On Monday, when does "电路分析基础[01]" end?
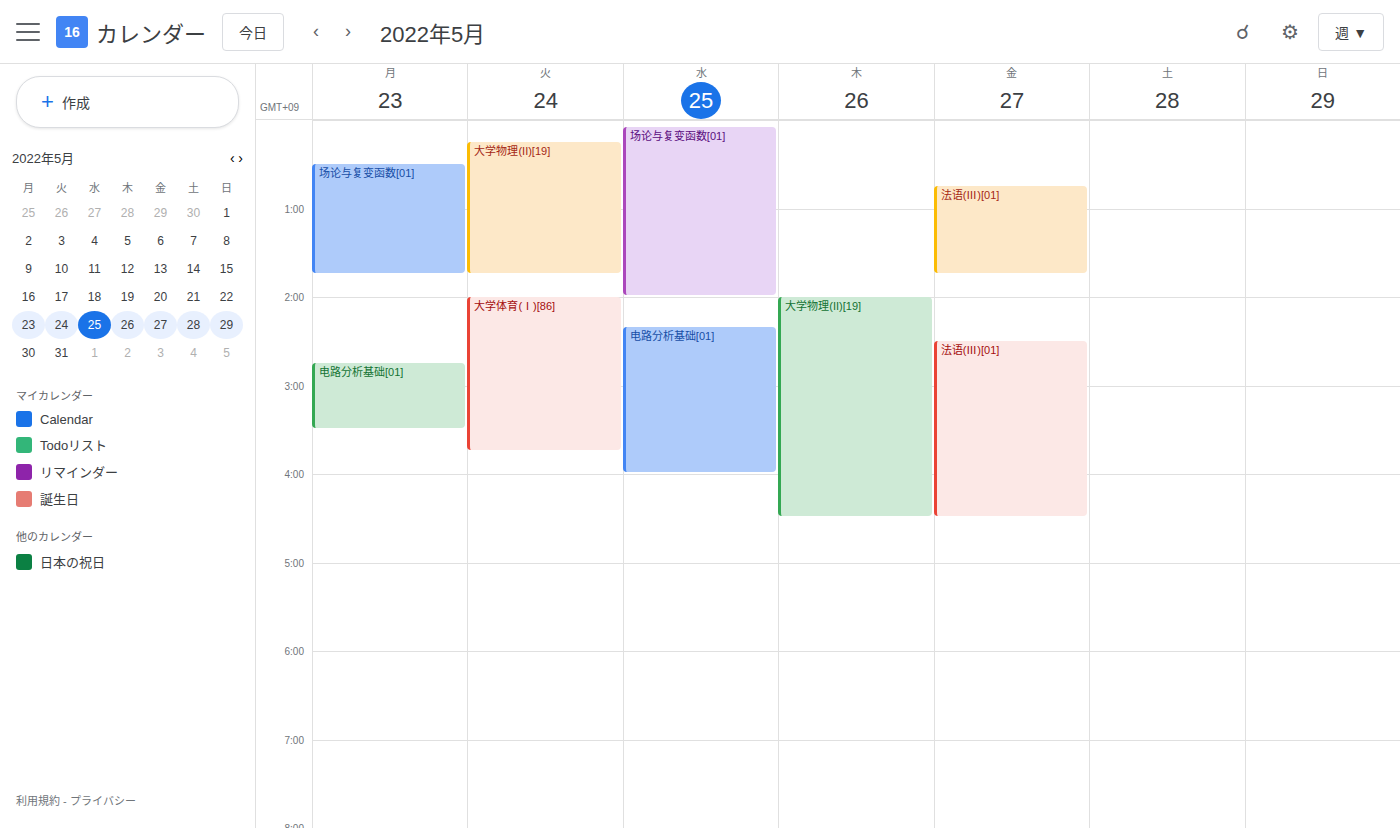
3:30 AM